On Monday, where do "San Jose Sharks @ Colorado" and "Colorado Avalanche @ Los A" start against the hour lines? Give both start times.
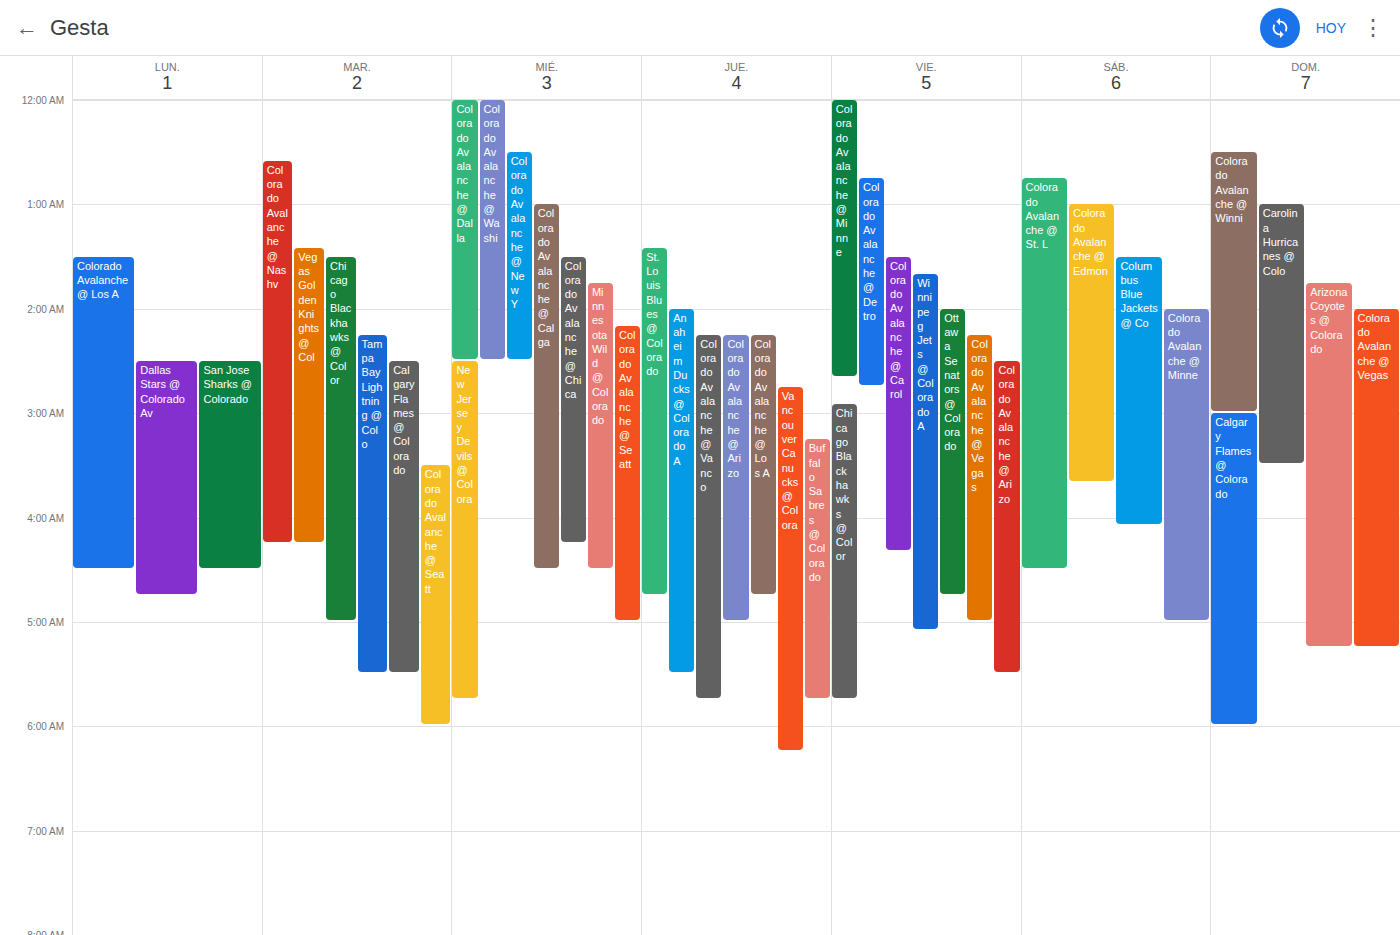
"San Jose Sharks @ Colorado": 2:30 AM, halfway between the 2 AM and 3 AM lines. "Colorado Avalanche @ Los A": 1:30 AM, halfway between the 1 AM and 2 AM lines.